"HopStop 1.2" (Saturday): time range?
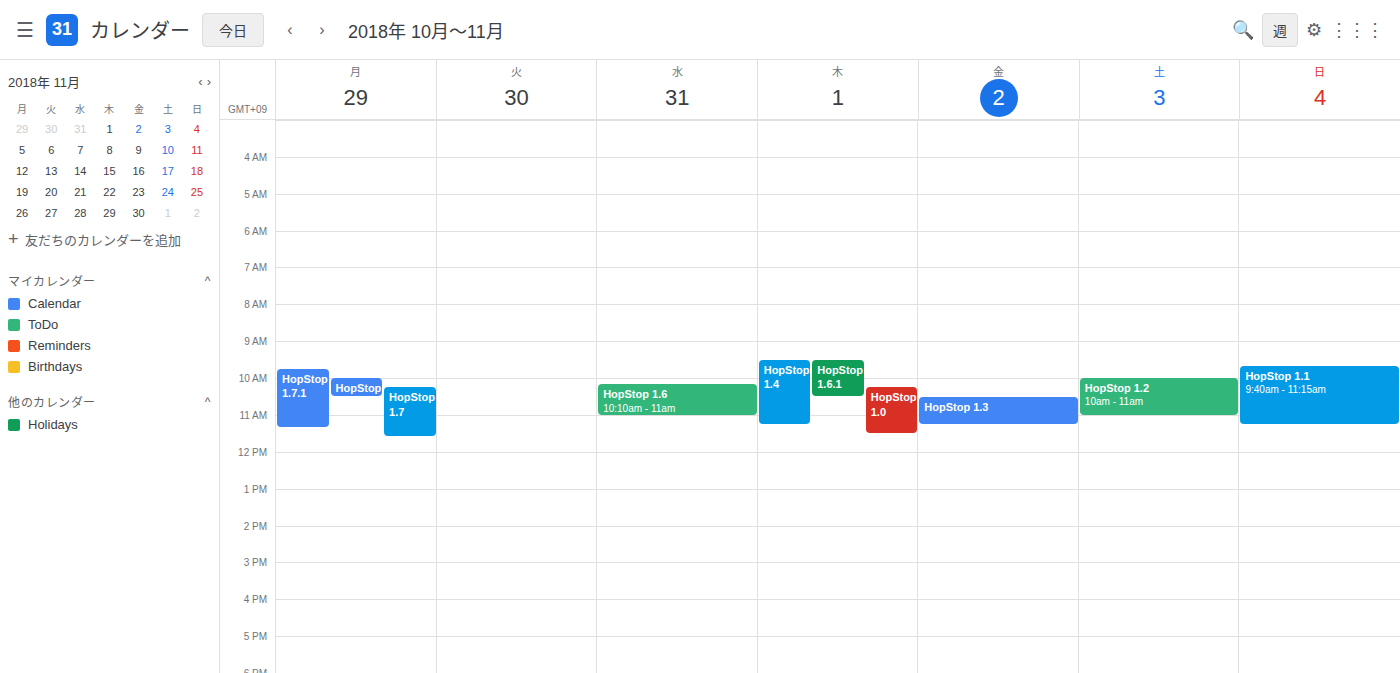
10:00 to 11:00